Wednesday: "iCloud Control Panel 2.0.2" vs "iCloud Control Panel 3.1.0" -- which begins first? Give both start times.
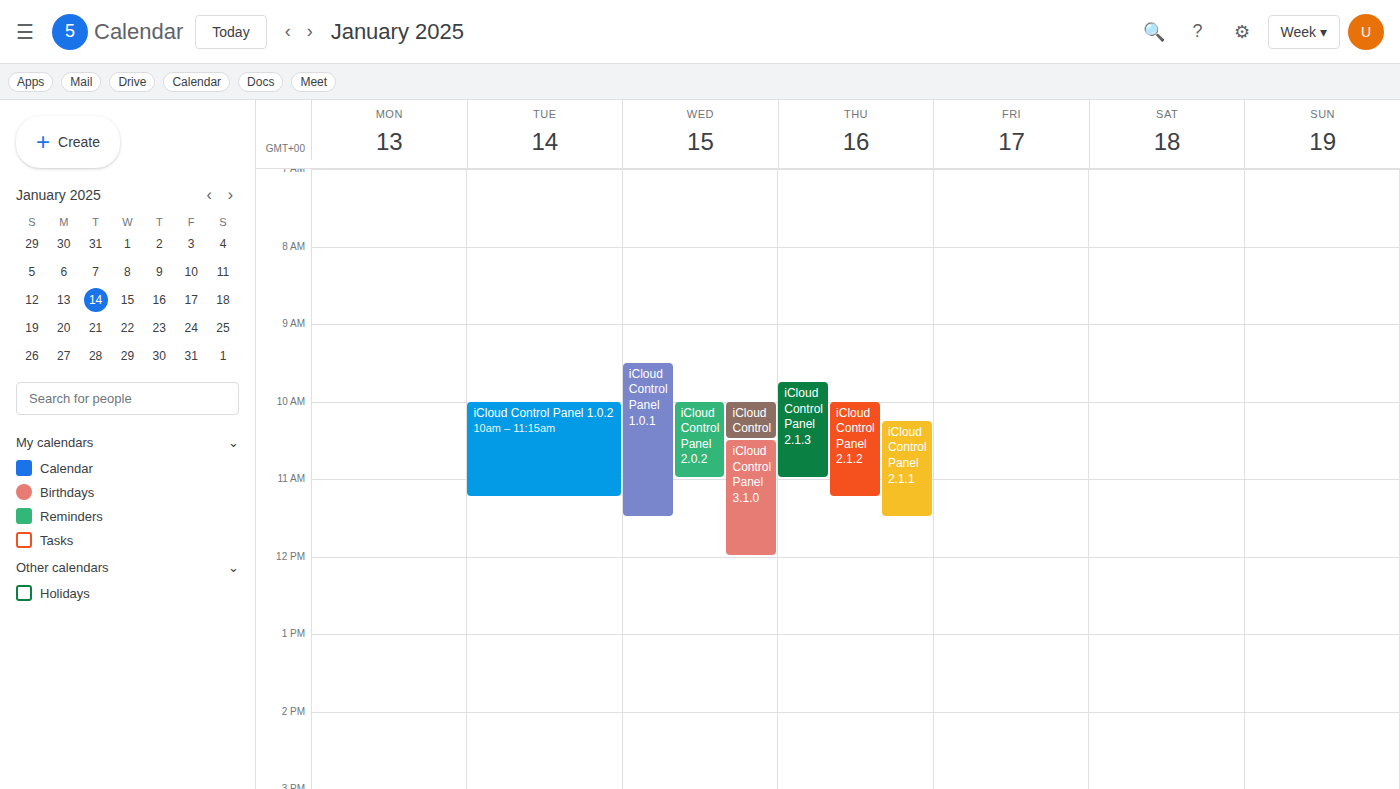
"iCloud Control Panel 2.0.2" 10:00 AM; "iCloud Control Panel 3.1.0" 10:30 AM.